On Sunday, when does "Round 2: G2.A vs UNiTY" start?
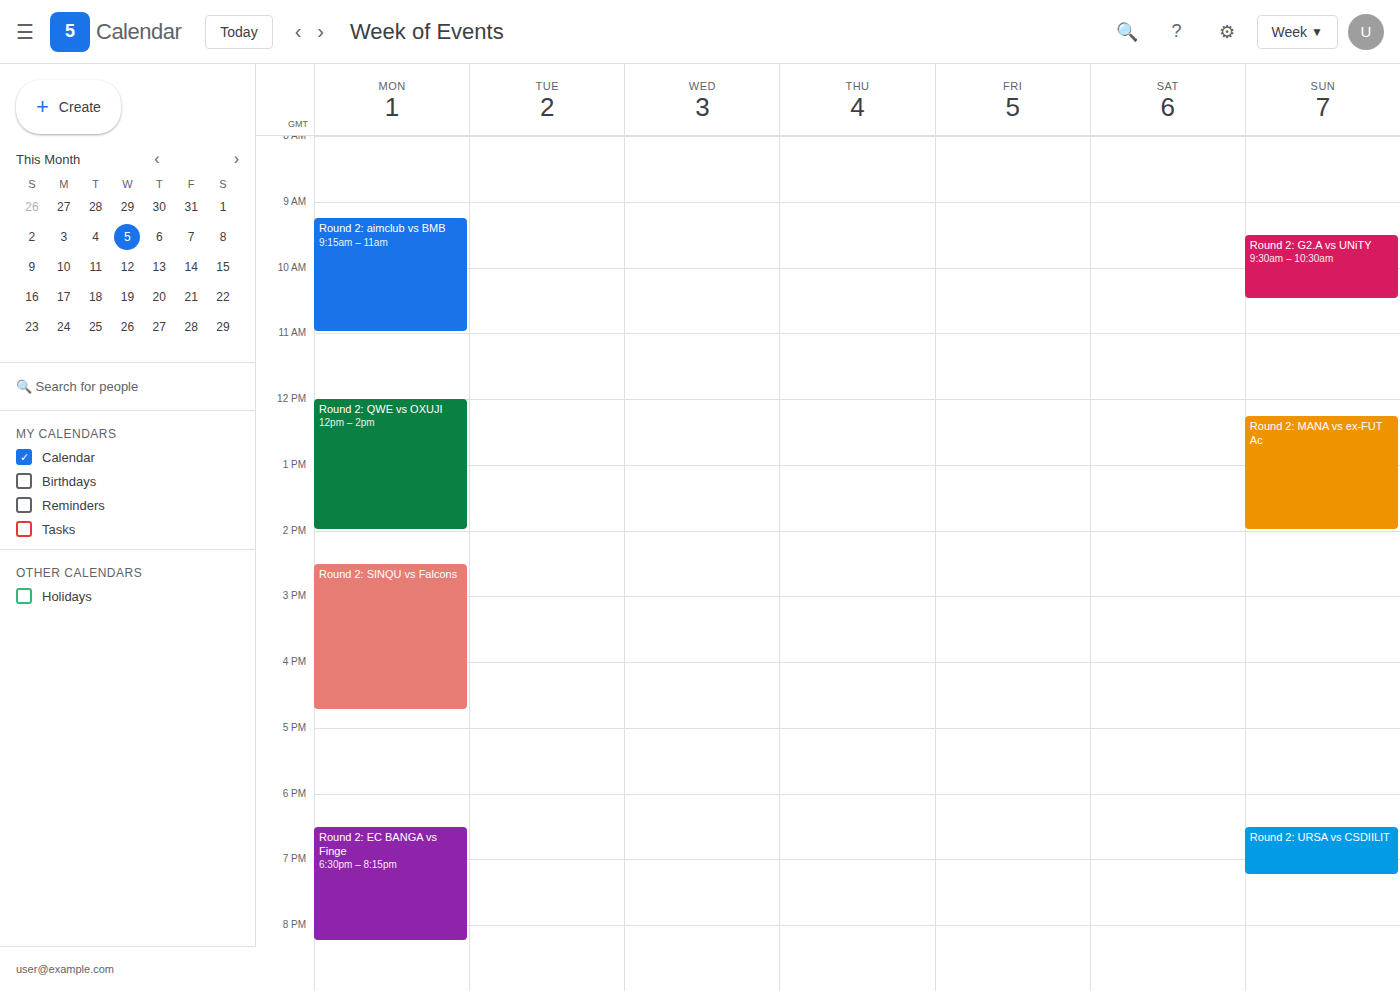
09:30